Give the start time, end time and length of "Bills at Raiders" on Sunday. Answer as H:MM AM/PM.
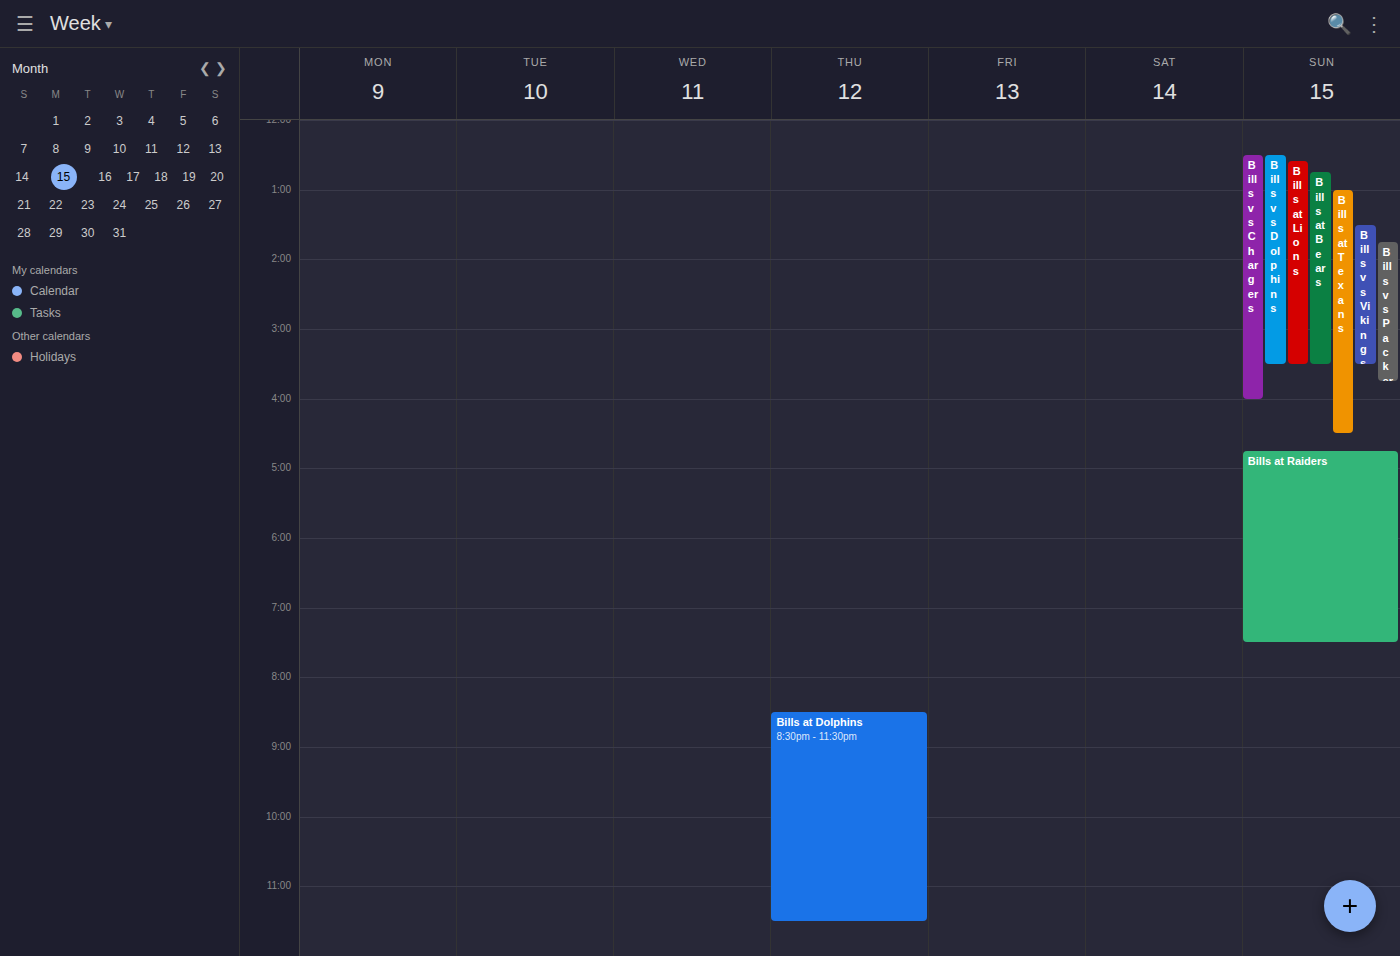
4:45 PM to 7:30 PM, 2 hours 45 minutes